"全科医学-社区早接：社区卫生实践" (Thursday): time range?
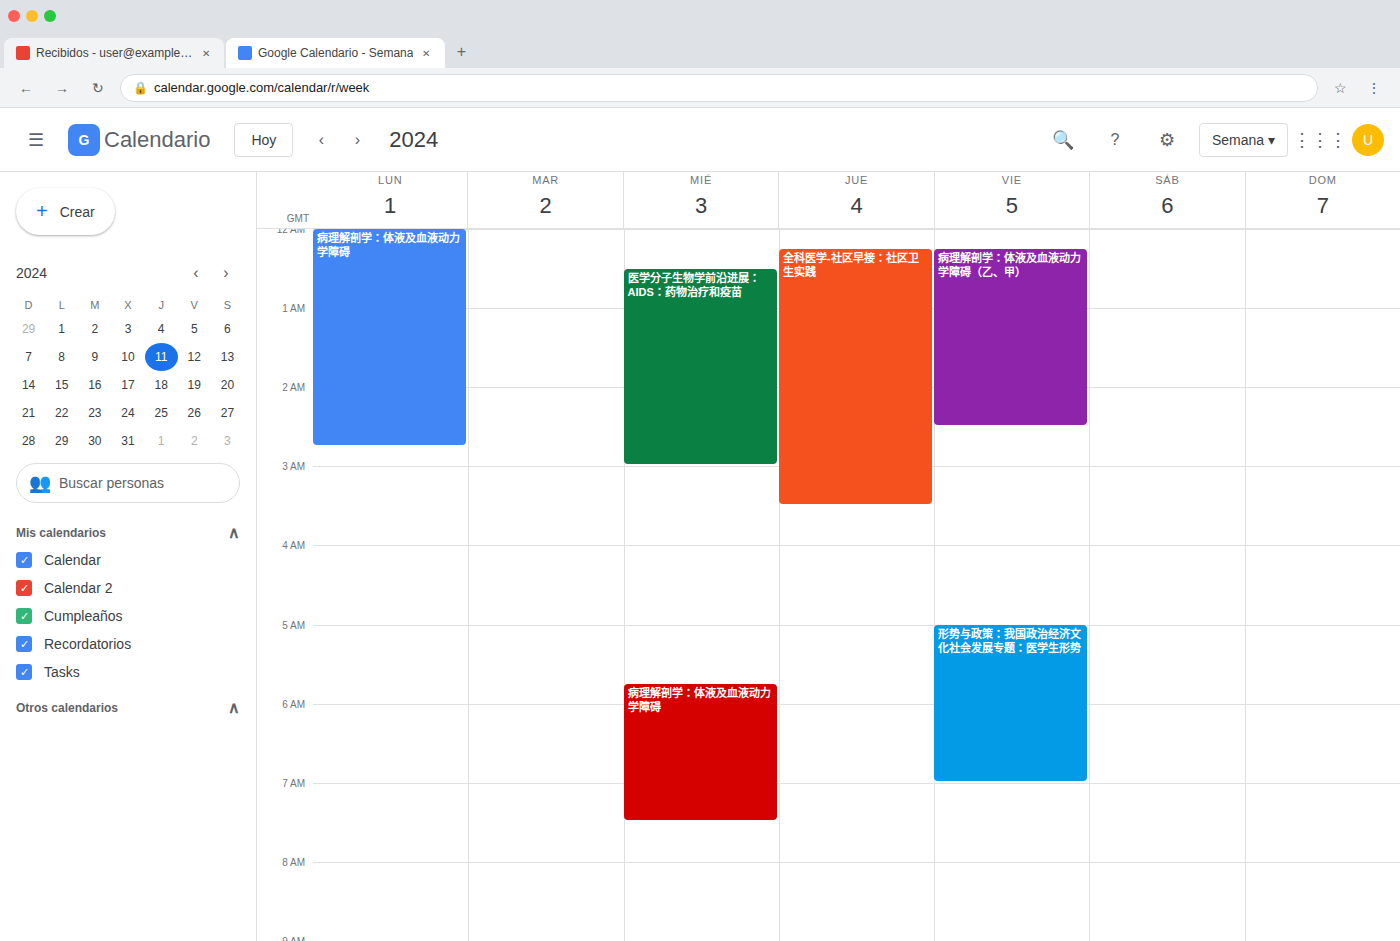
12:15 AM to 3:30 AM